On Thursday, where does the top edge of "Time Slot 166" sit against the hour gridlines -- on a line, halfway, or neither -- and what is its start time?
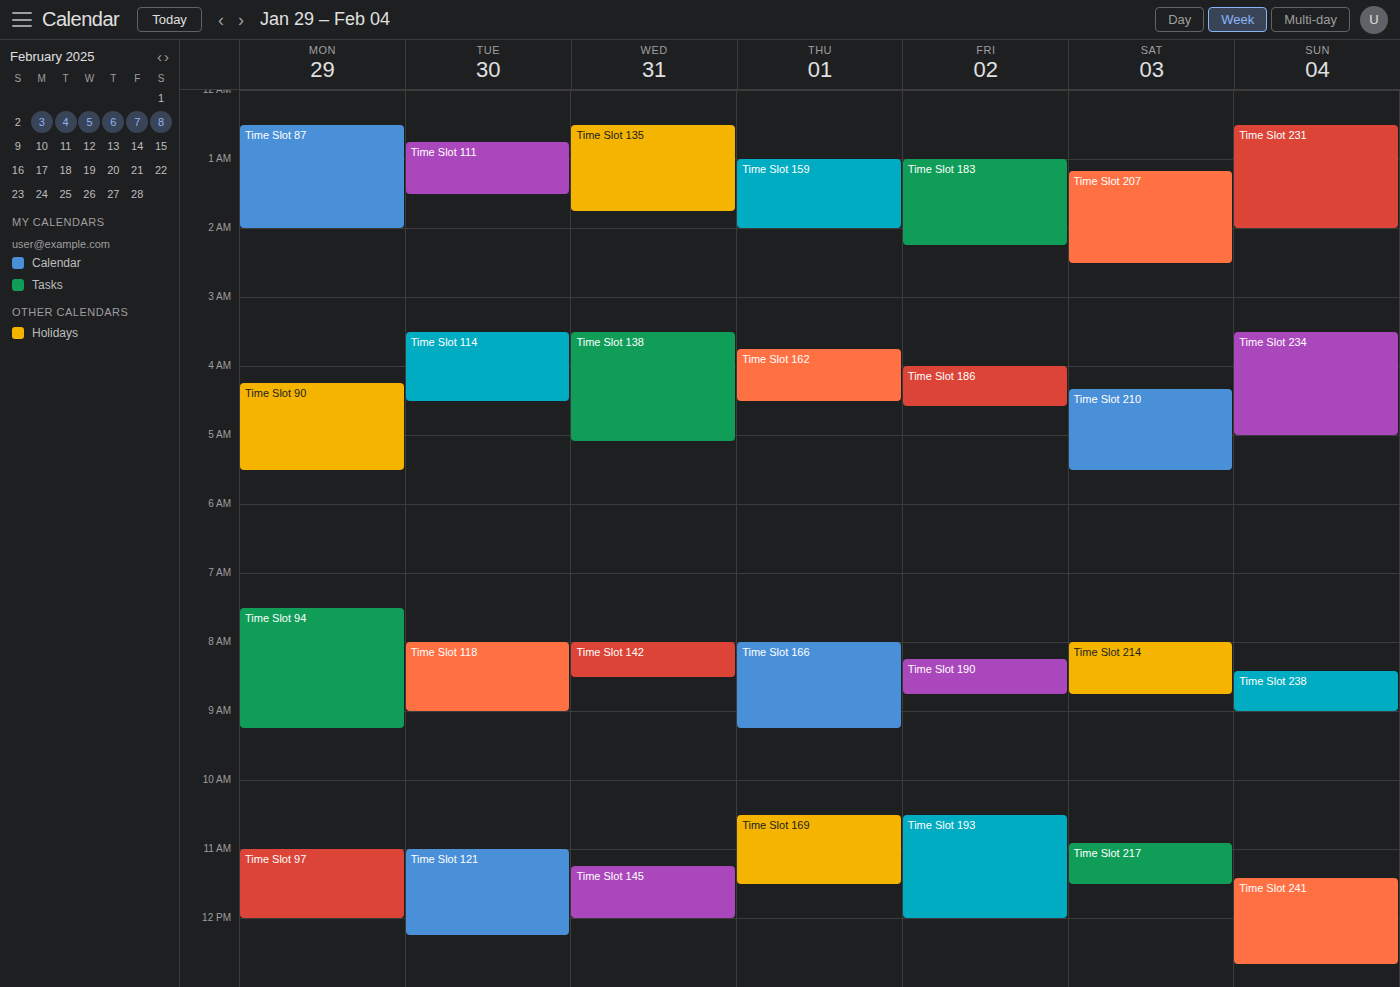
8:00 AM -- exactly on the 8 AM line.